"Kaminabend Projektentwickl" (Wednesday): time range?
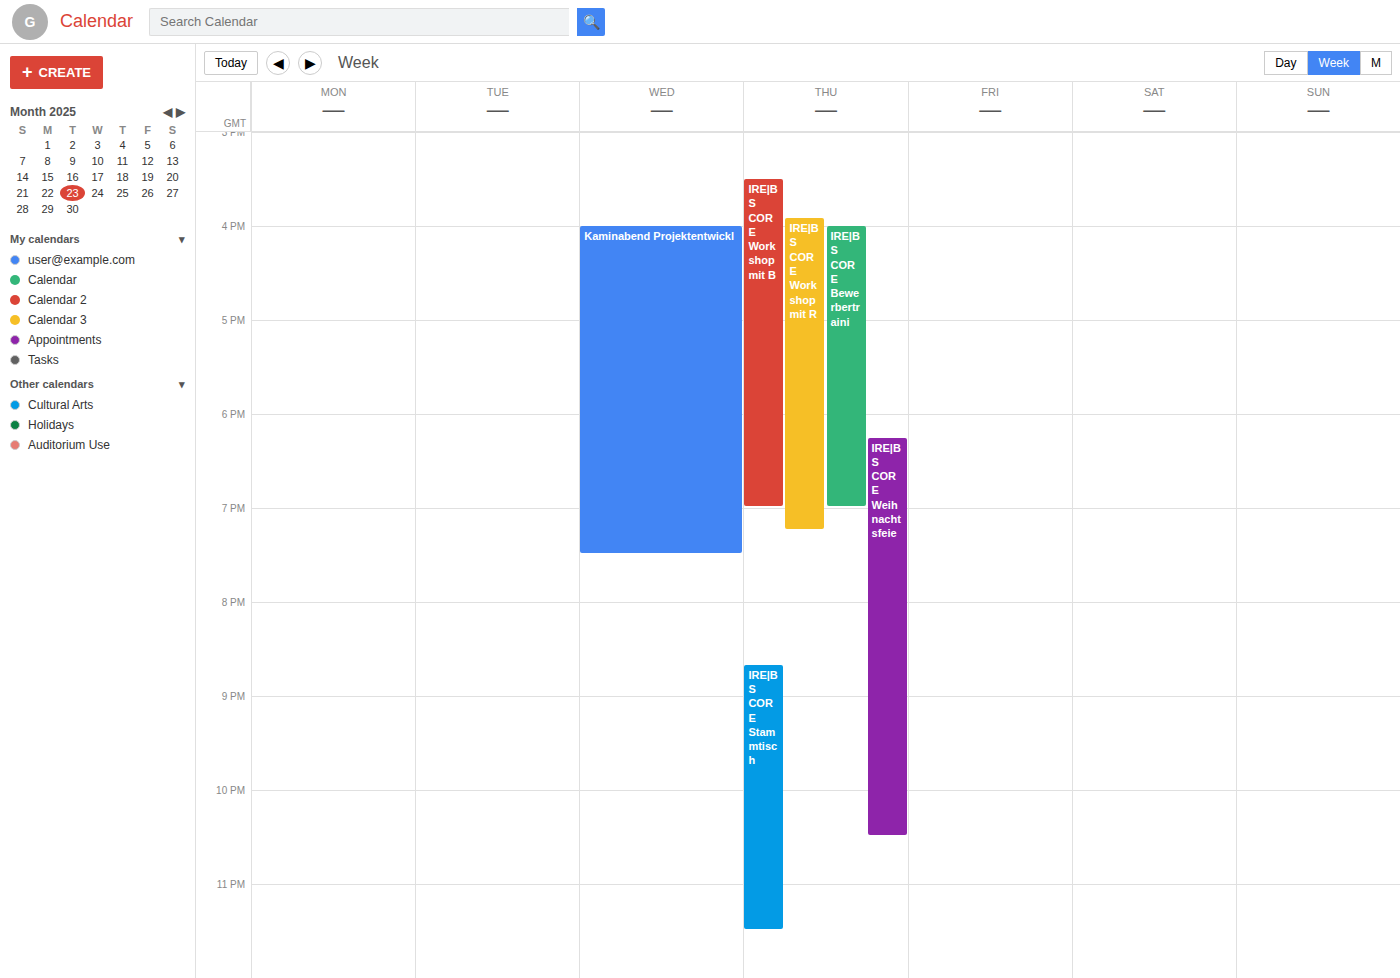
4:00 PM to 7:30 PM